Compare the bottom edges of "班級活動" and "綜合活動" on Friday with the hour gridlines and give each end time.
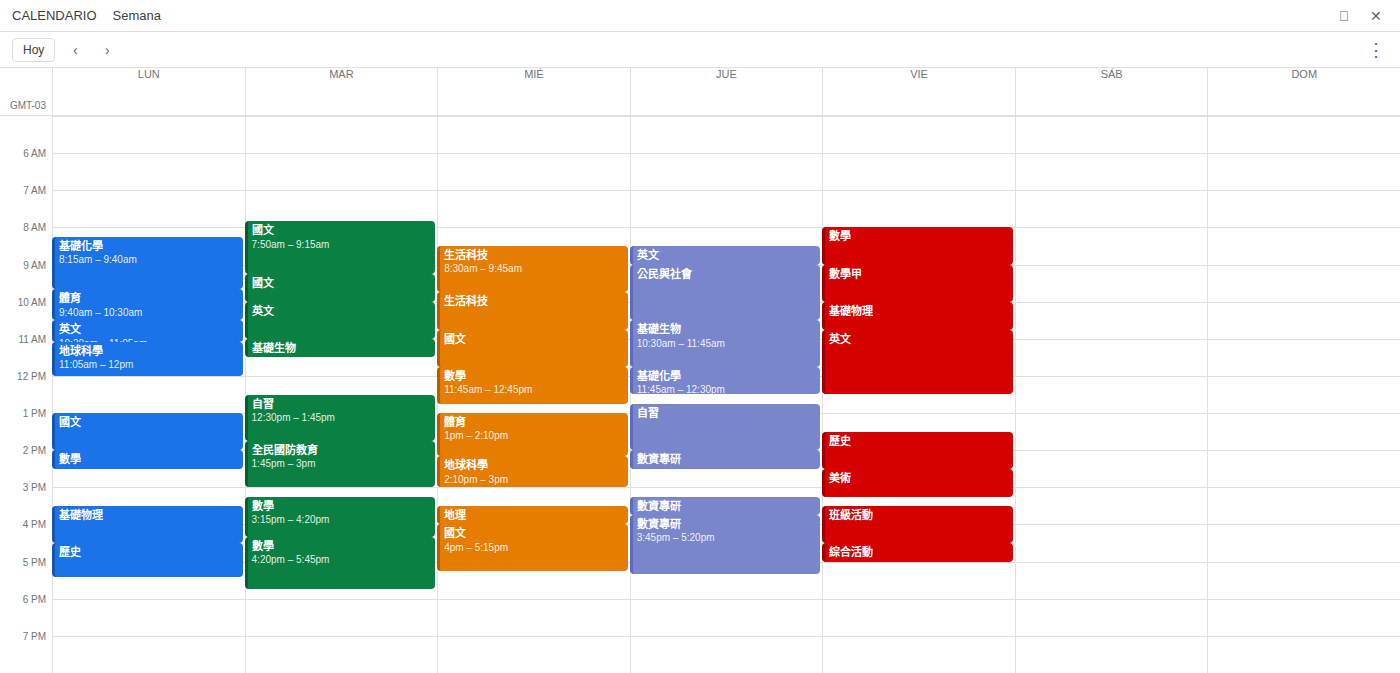
"班級活動": 4:30 PM, halfway between the 4 PM and 5 PM lines. "綜合活動": 5:00 PM, exactly on the 5 PM line.